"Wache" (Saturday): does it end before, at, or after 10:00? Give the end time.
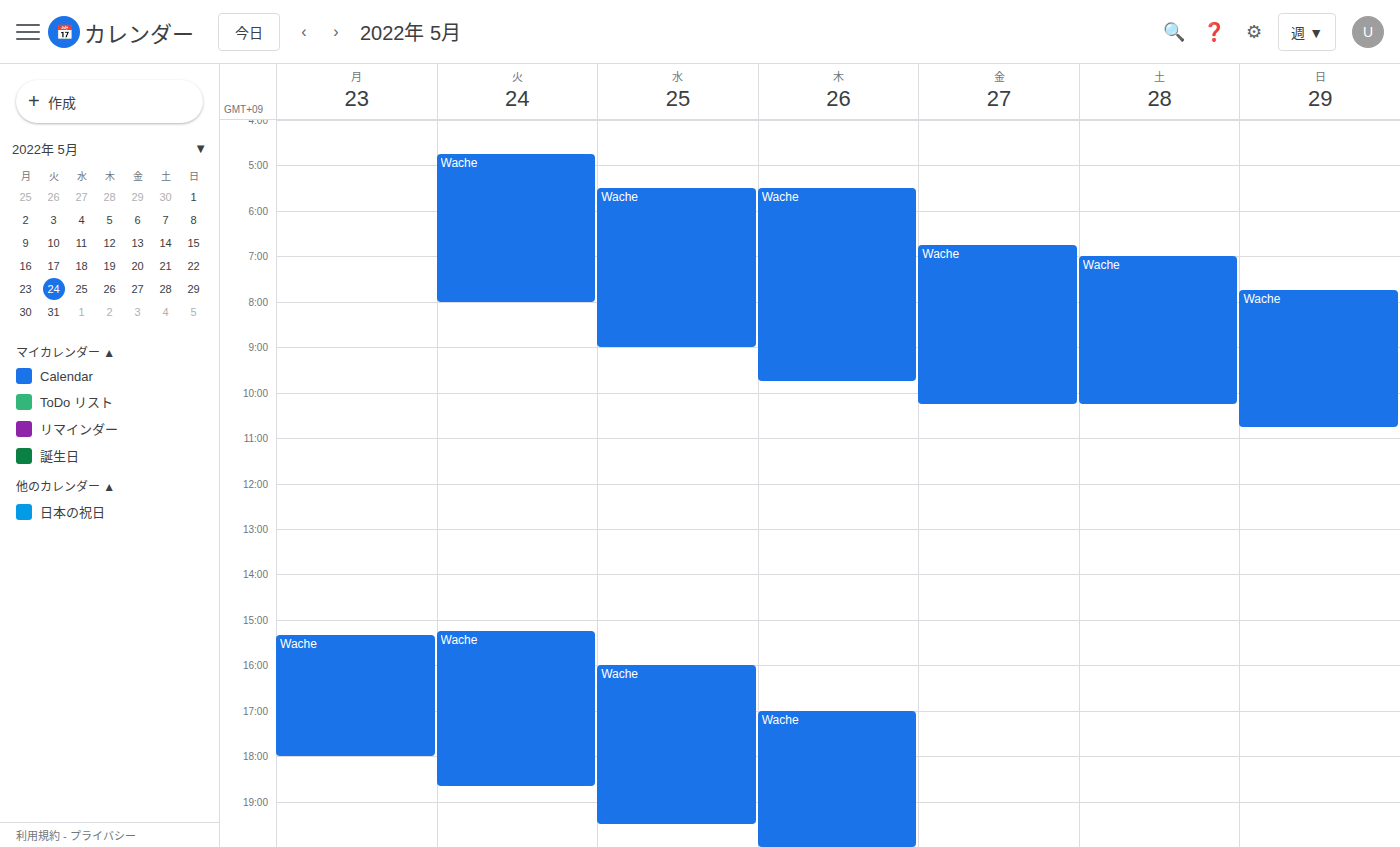
10:15 -- after 10:00, 15 minutes below the 10:00 line.